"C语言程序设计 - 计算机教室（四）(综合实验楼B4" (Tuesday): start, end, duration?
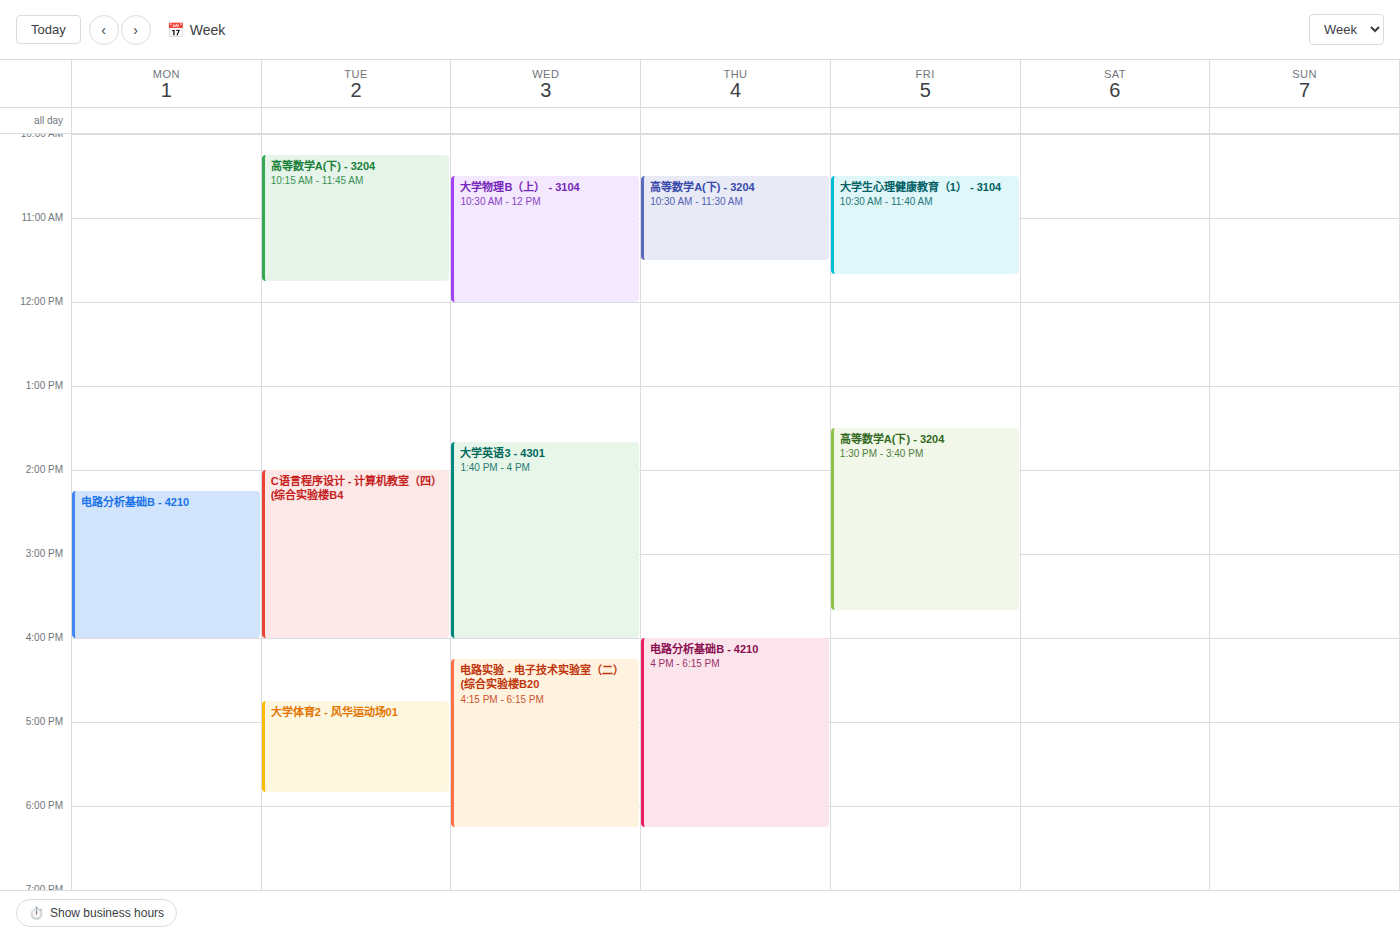
2:00 PM to 4:00 PM, 2 hours